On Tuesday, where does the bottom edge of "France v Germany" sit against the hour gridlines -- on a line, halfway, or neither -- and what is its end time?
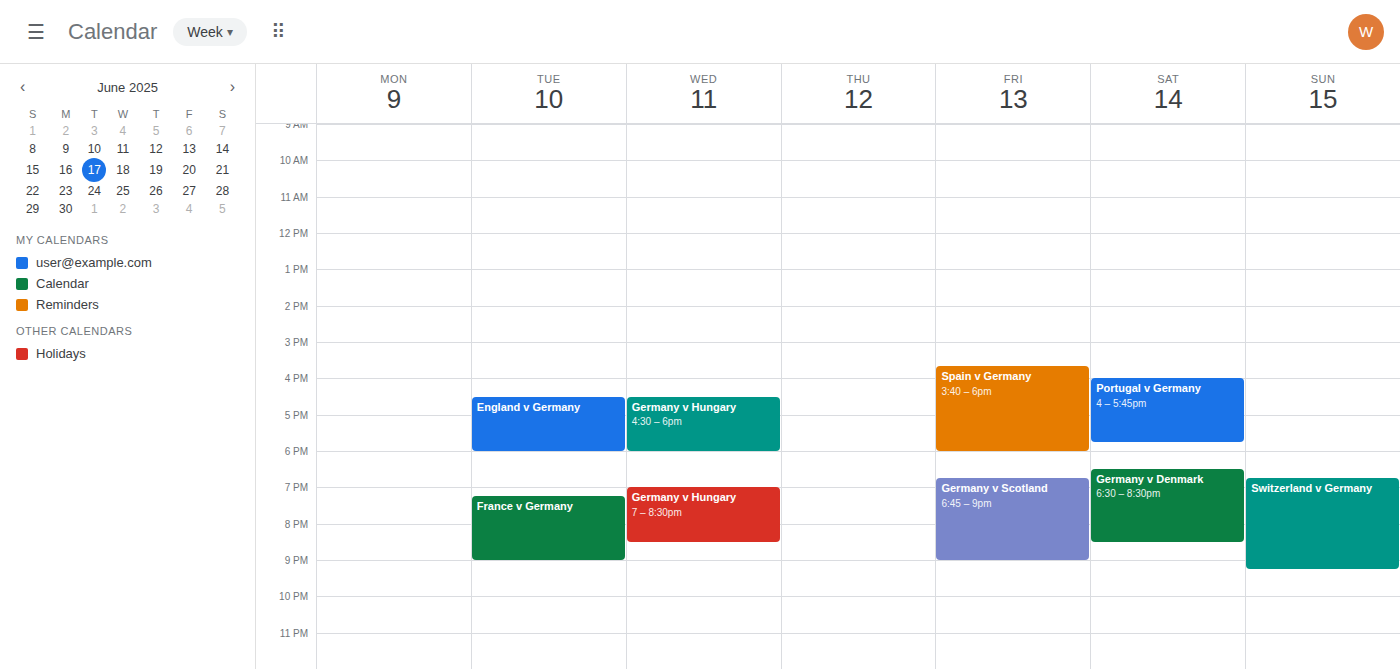
9:00 PM -- exactly on the 9 PM line.